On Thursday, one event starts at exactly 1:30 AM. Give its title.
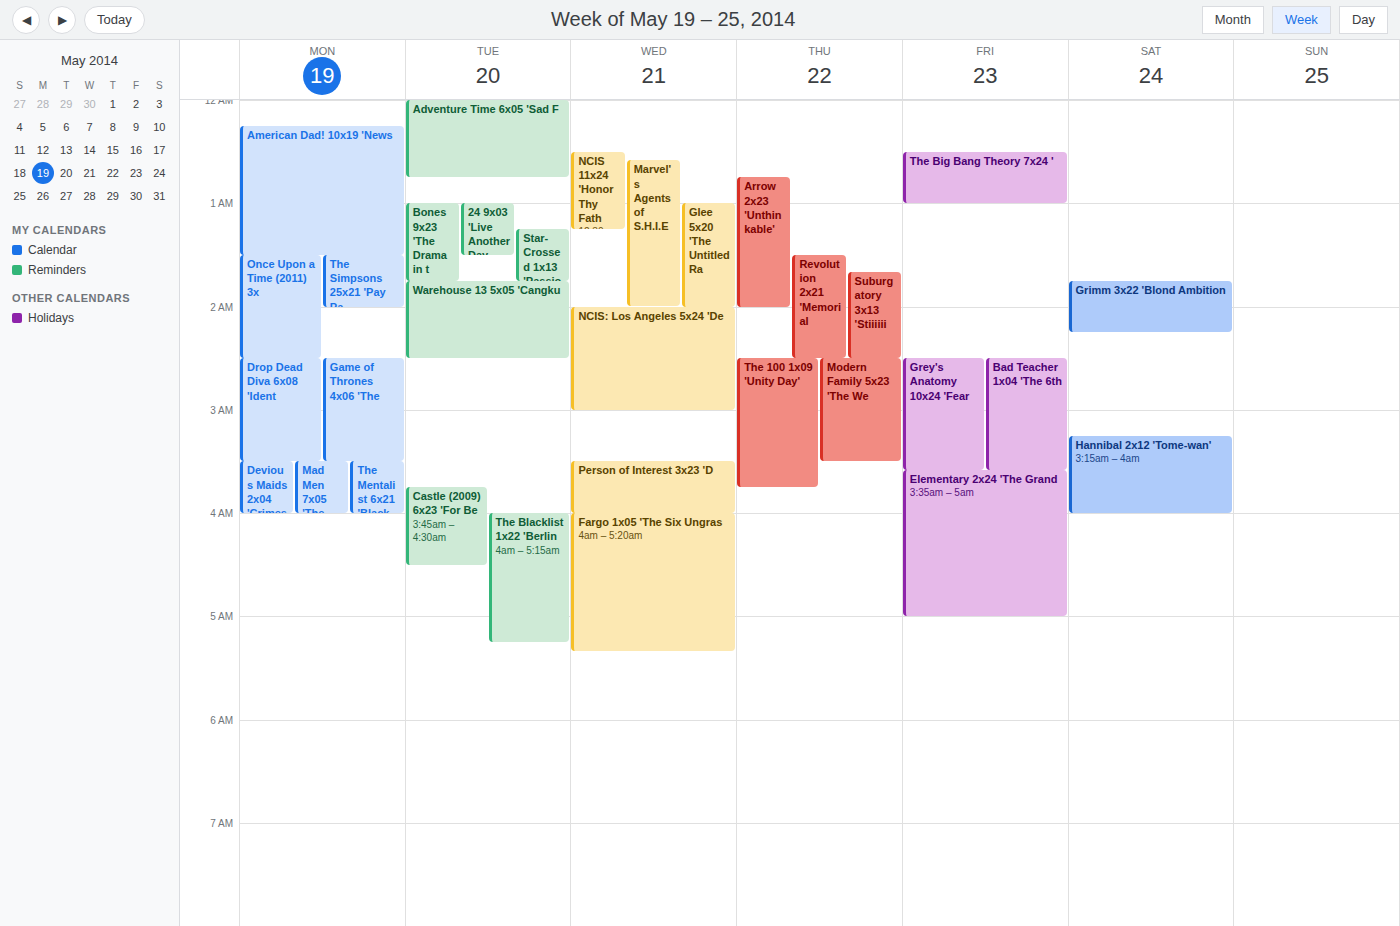
"Revolution 2x21 'Memorial"